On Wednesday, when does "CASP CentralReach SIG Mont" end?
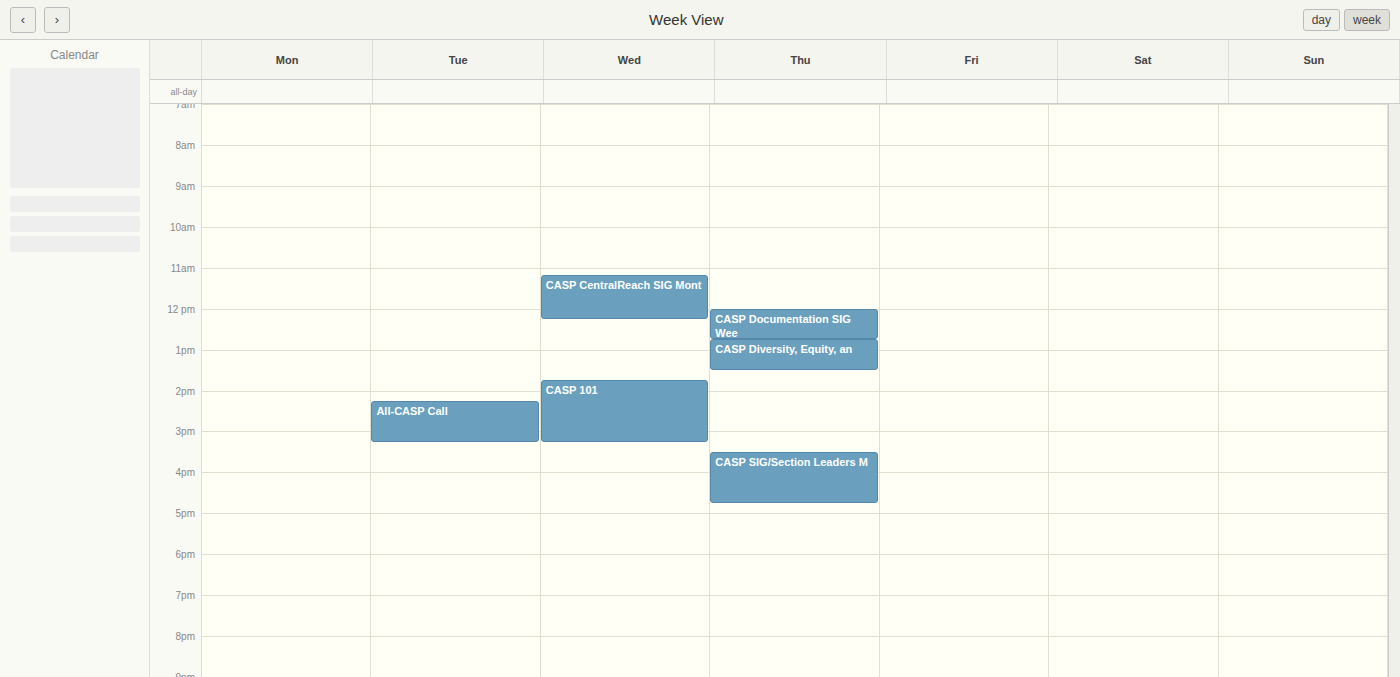
12:15